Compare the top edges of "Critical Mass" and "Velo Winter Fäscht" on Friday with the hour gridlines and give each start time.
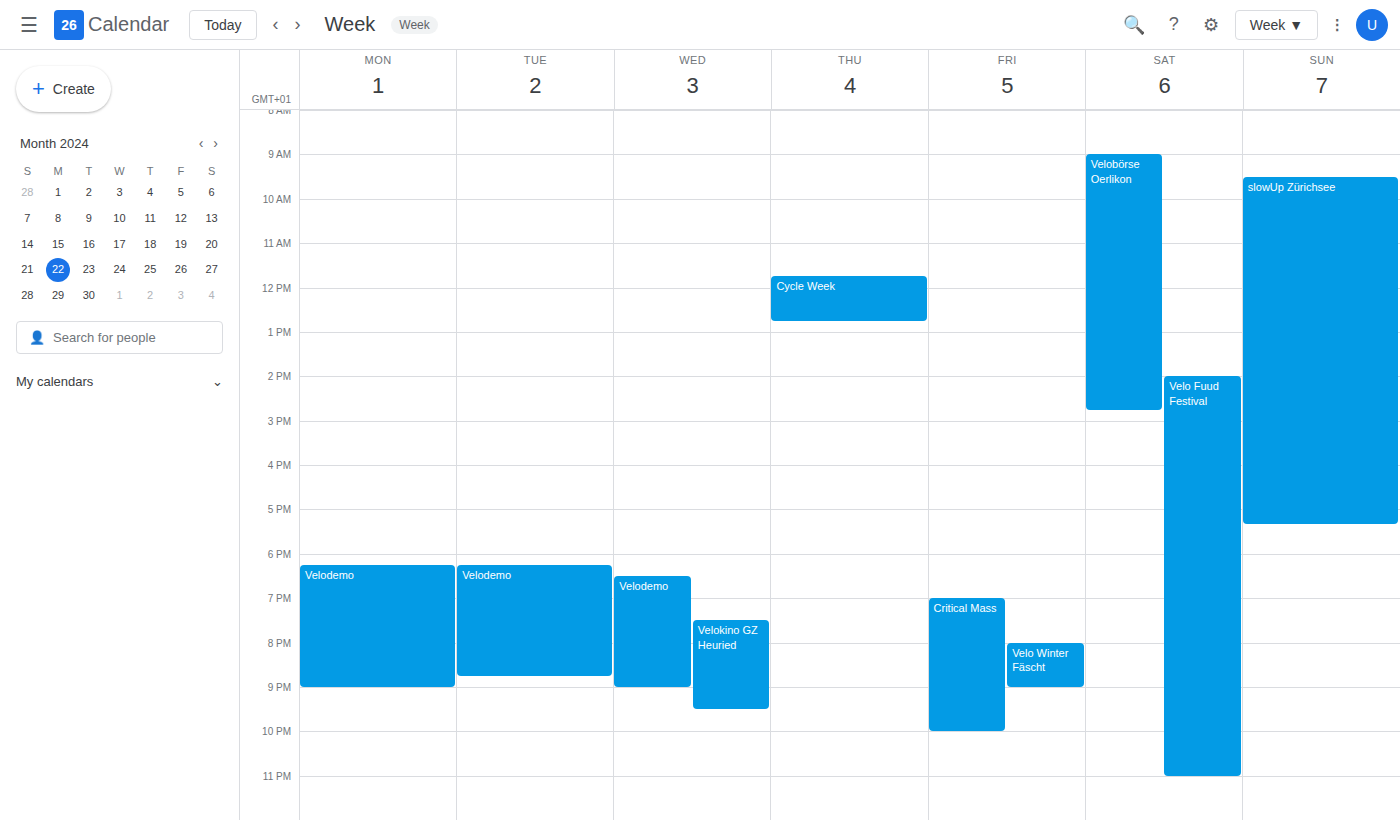
"Critical Mass": 7:00 PM, exactly on the 7 PM line. "Velo Winter Fäscht": 8:00 PM, exactly on the 8 PM line.